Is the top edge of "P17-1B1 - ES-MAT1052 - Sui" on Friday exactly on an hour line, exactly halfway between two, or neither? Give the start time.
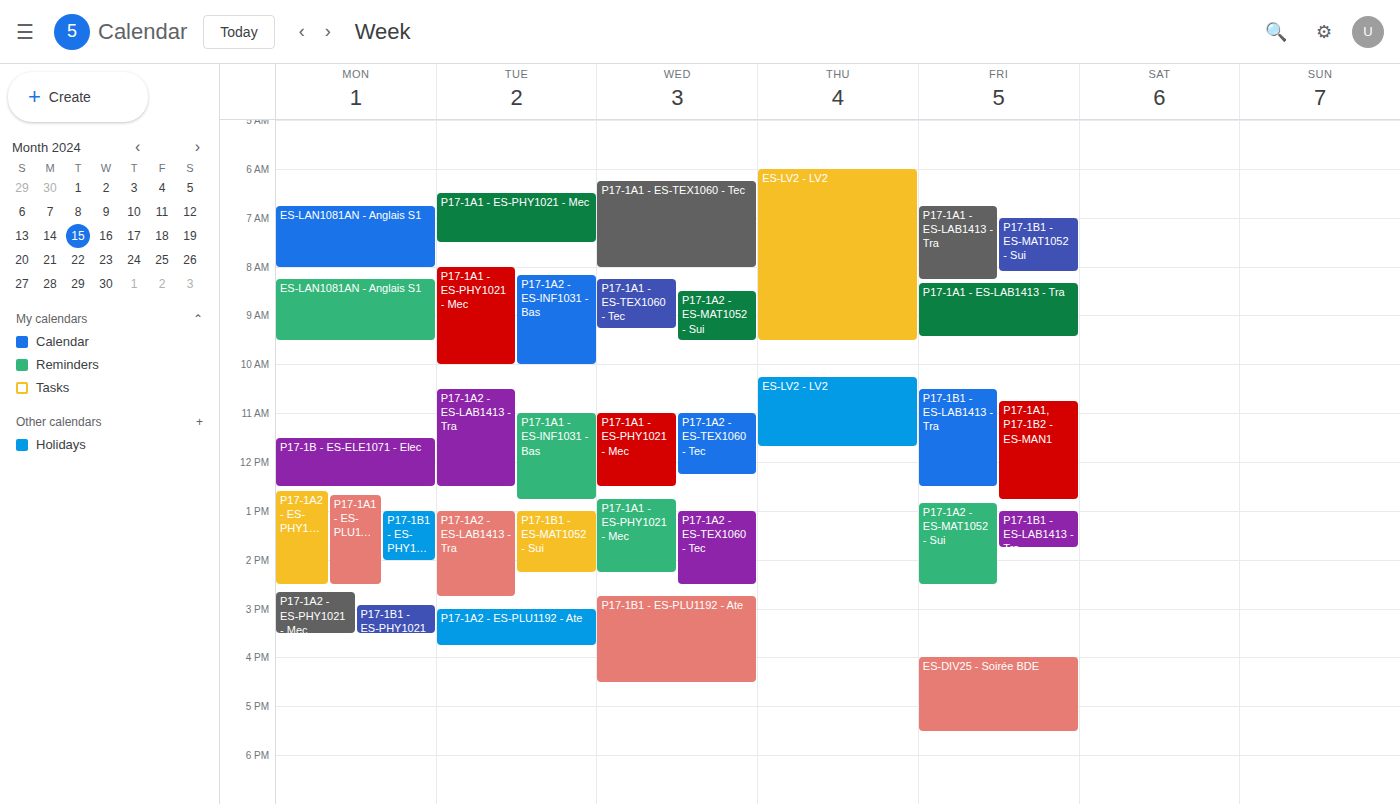
7:00 AM -- exactly on the 7 AM line.